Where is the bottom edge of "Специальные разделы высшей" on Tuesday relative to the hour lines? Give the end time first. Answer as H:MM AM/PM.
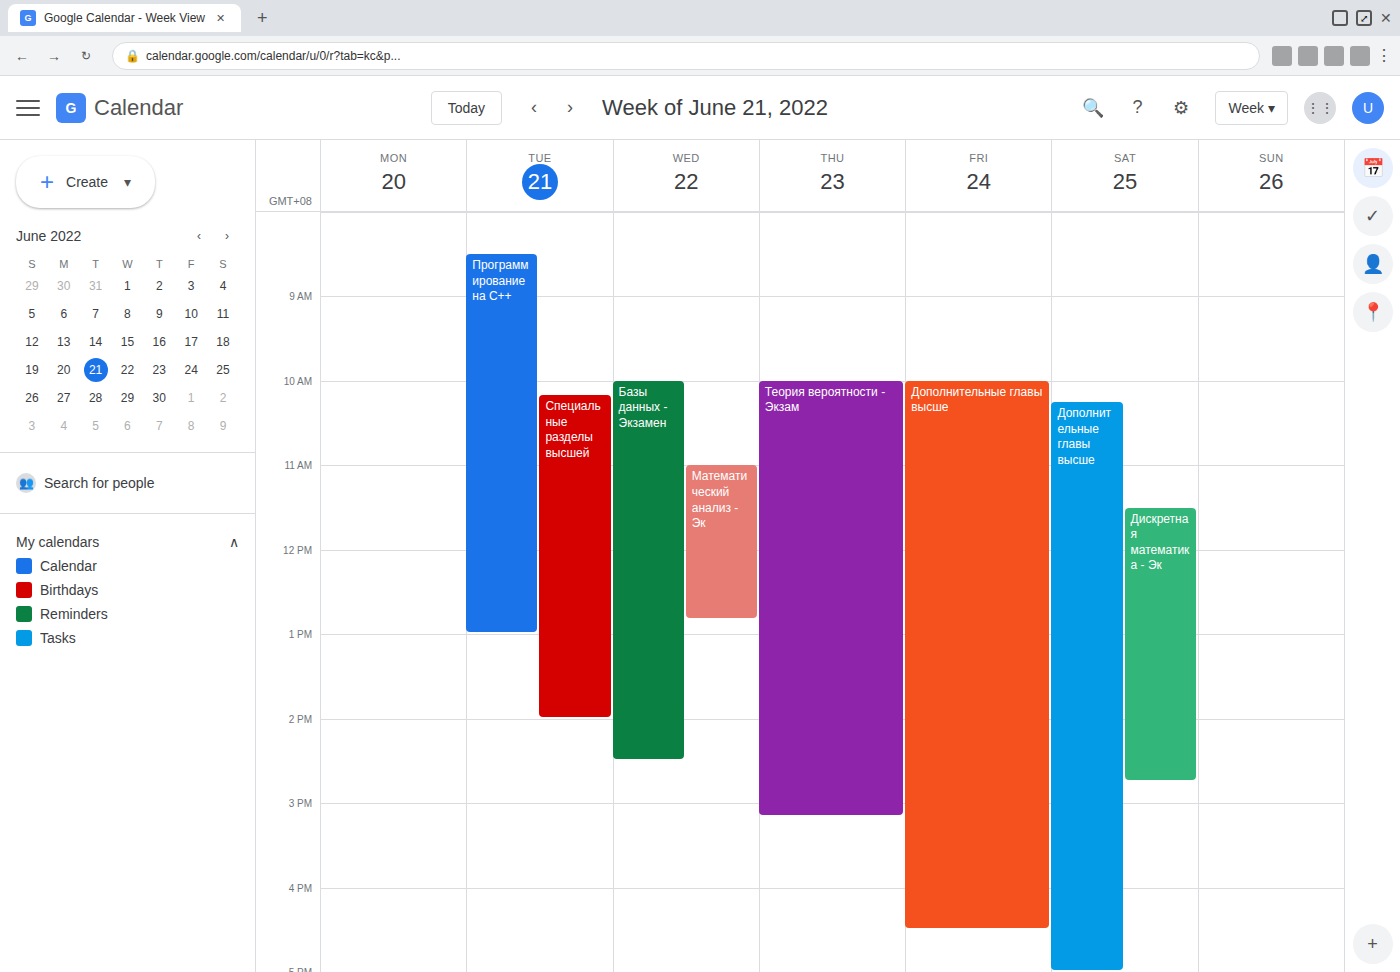
2:00 PM -- exactly on the 2 PM line.